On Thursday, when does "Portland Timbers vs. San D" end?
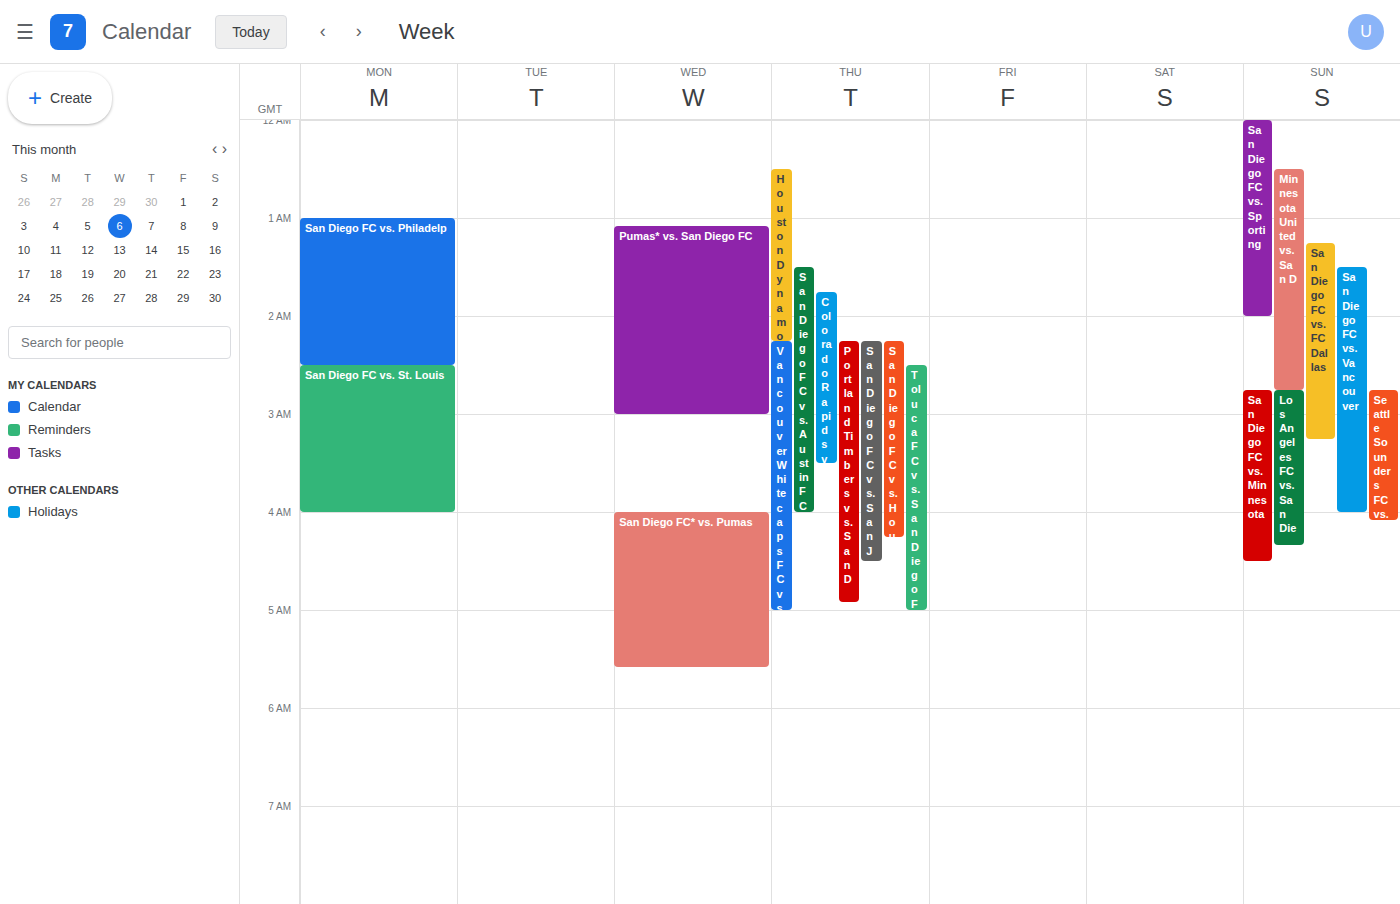
4:55 AM